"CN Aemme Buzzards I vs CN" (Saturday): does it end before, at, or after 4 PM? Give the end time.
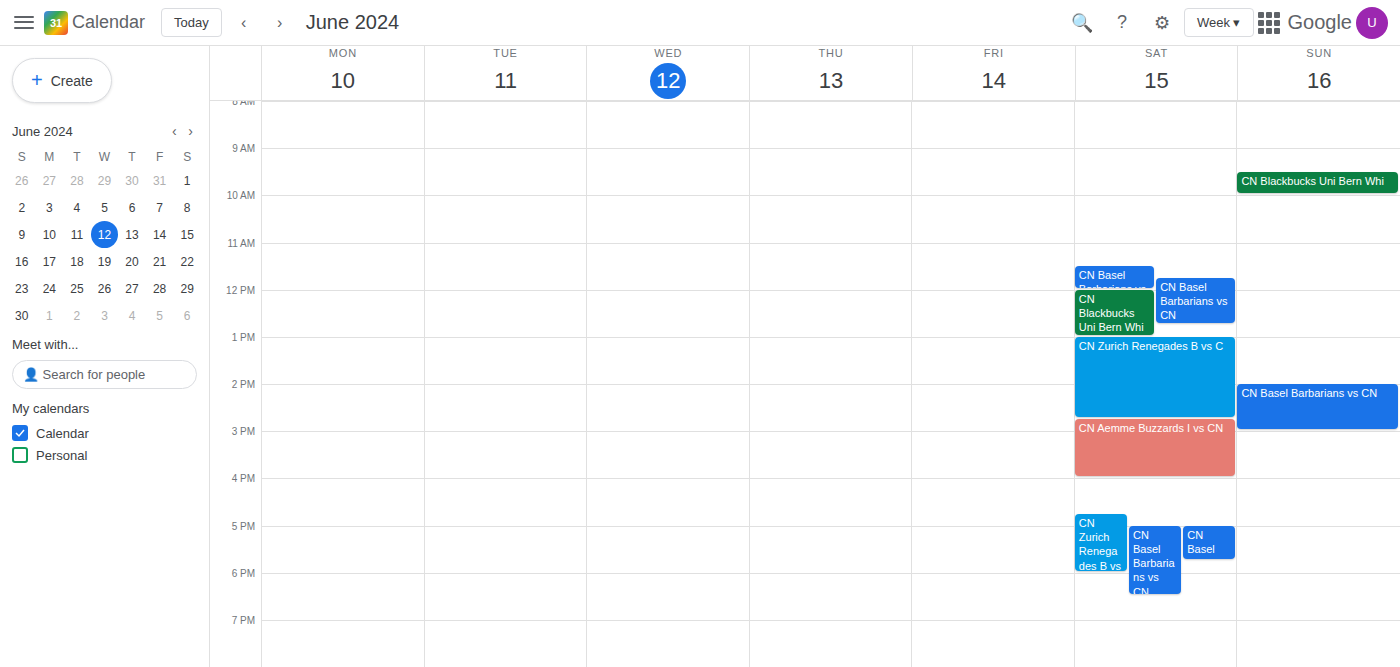
4:00 PM -- exactly at 4 PM, on the 4 PM line.